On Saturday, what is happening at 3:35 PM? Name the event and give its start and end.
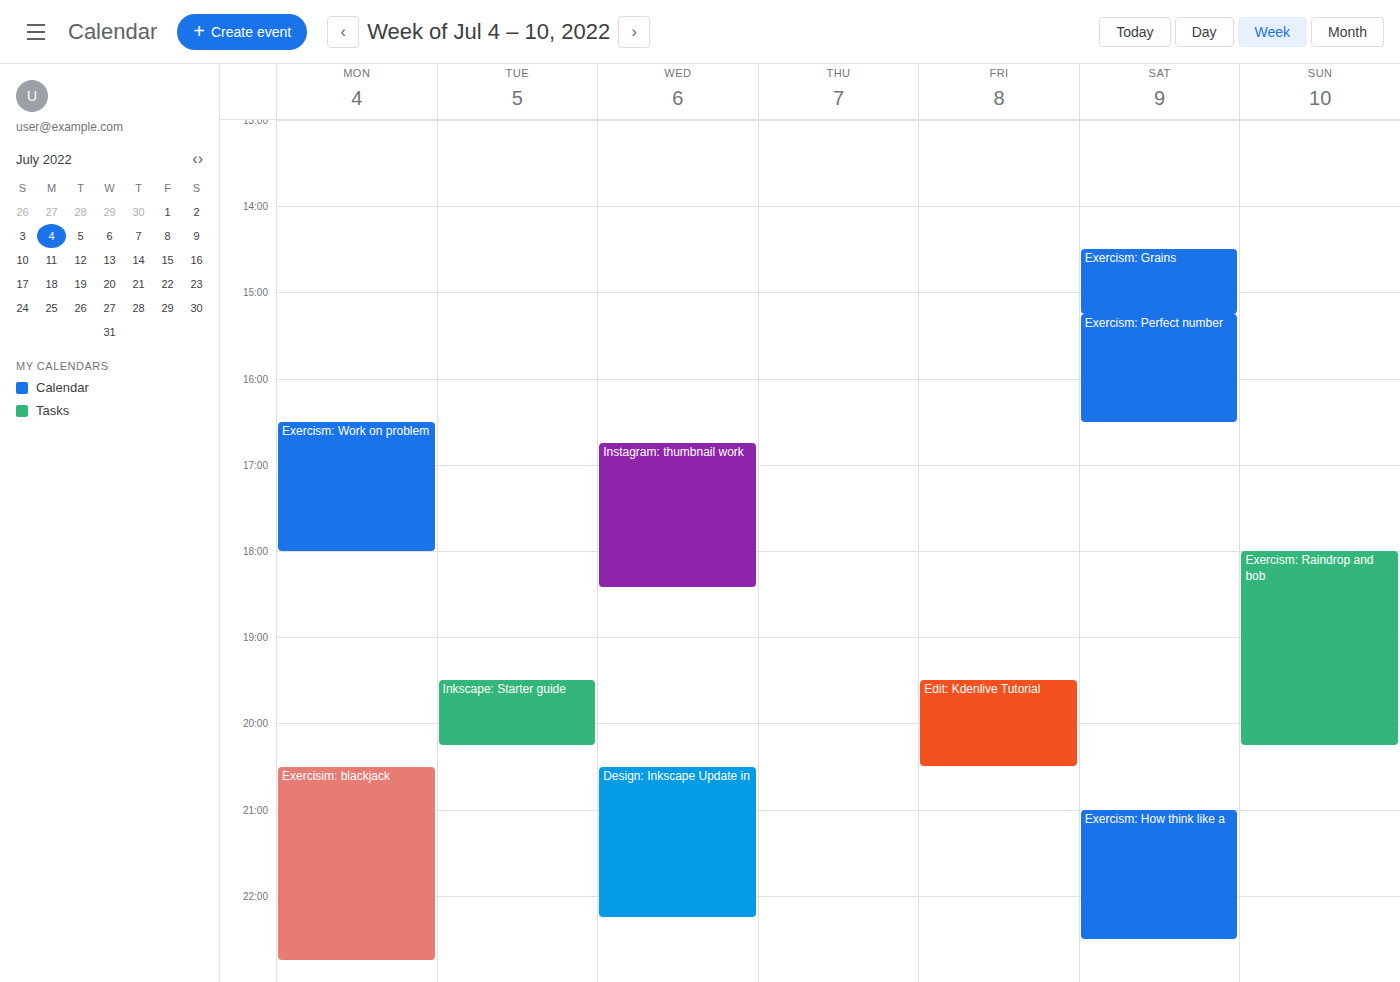
"Exercism: Perfect number", 3:15 PM to 4:30 PM